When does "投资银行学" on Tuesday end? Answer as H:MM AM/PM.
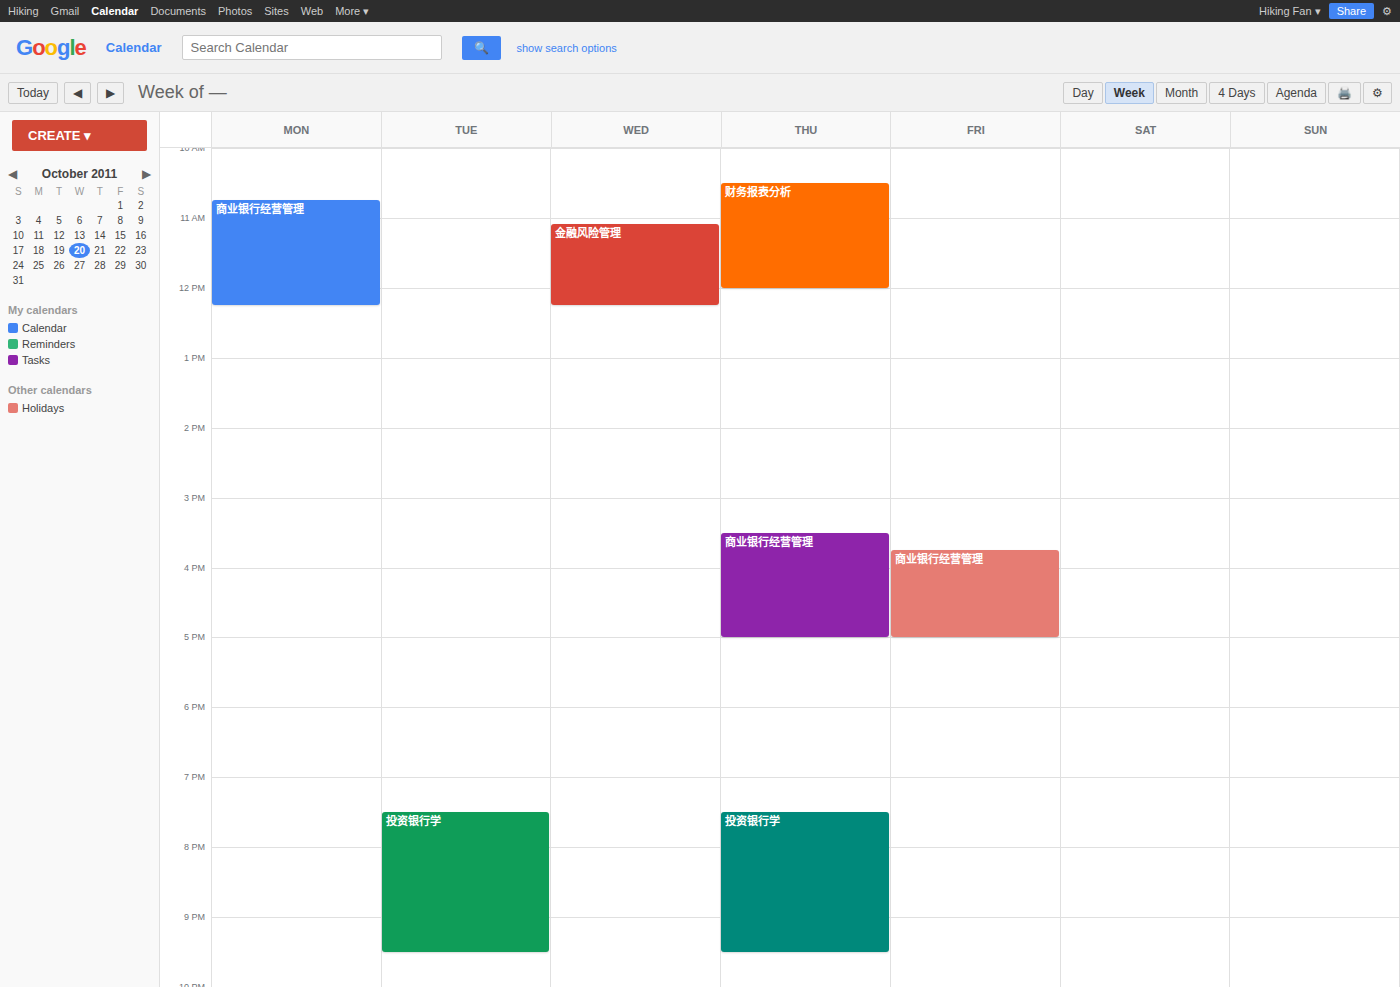
9:30 PM